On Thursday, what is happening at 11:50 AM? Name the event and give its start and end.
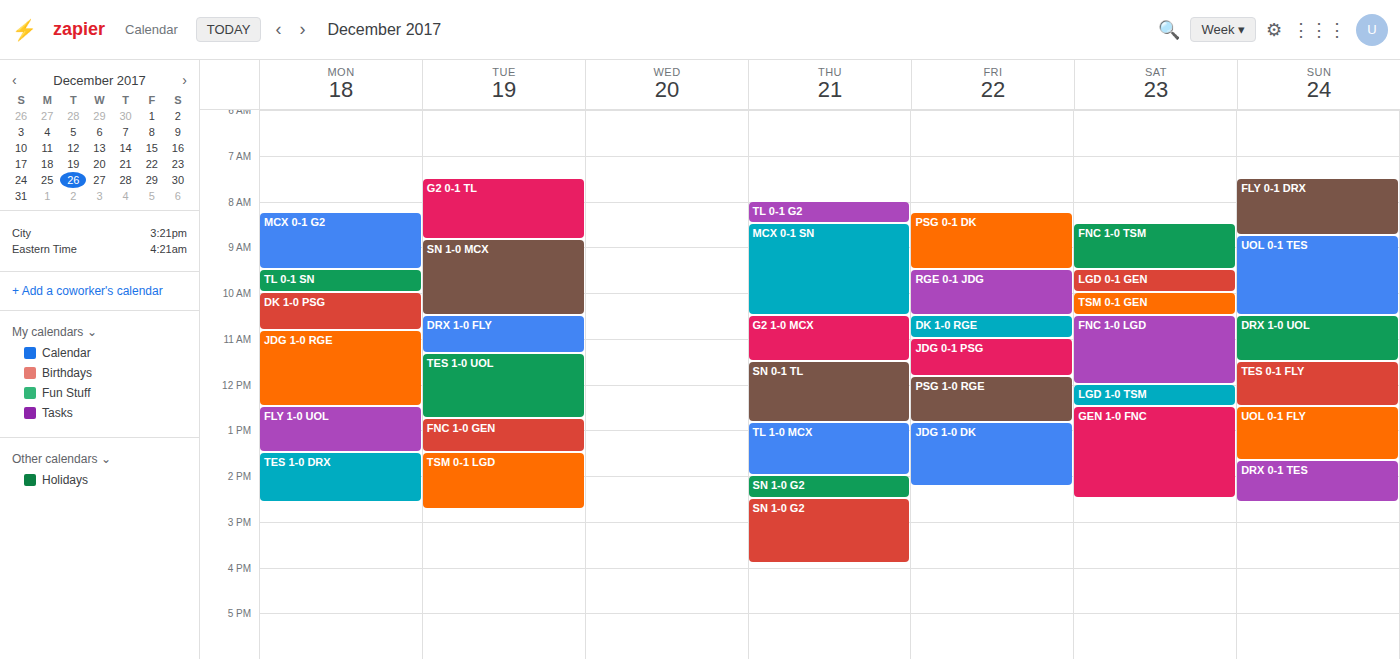
"SN 0-1 TL", 11:30 AM to 12:50 PM